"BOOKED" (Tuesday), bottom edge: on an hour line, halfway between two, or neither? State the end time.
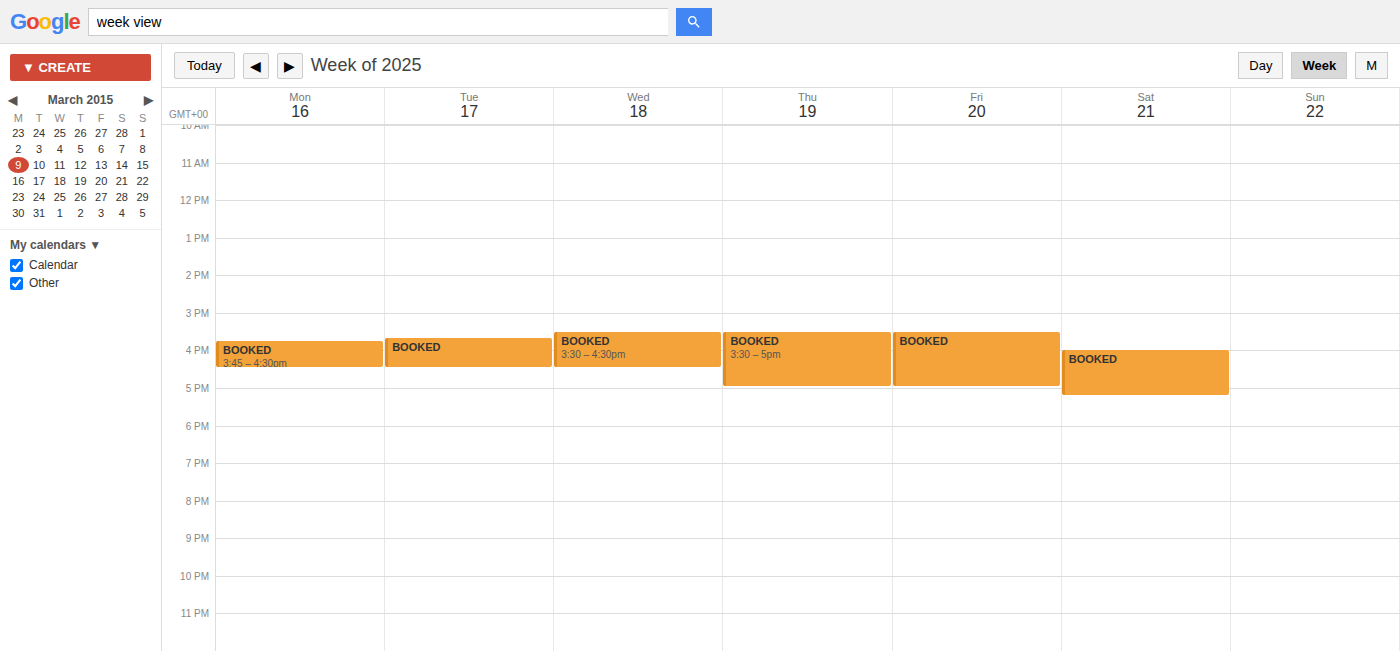
16:30 -- halfway between the 16:00 and 17:00 lines.